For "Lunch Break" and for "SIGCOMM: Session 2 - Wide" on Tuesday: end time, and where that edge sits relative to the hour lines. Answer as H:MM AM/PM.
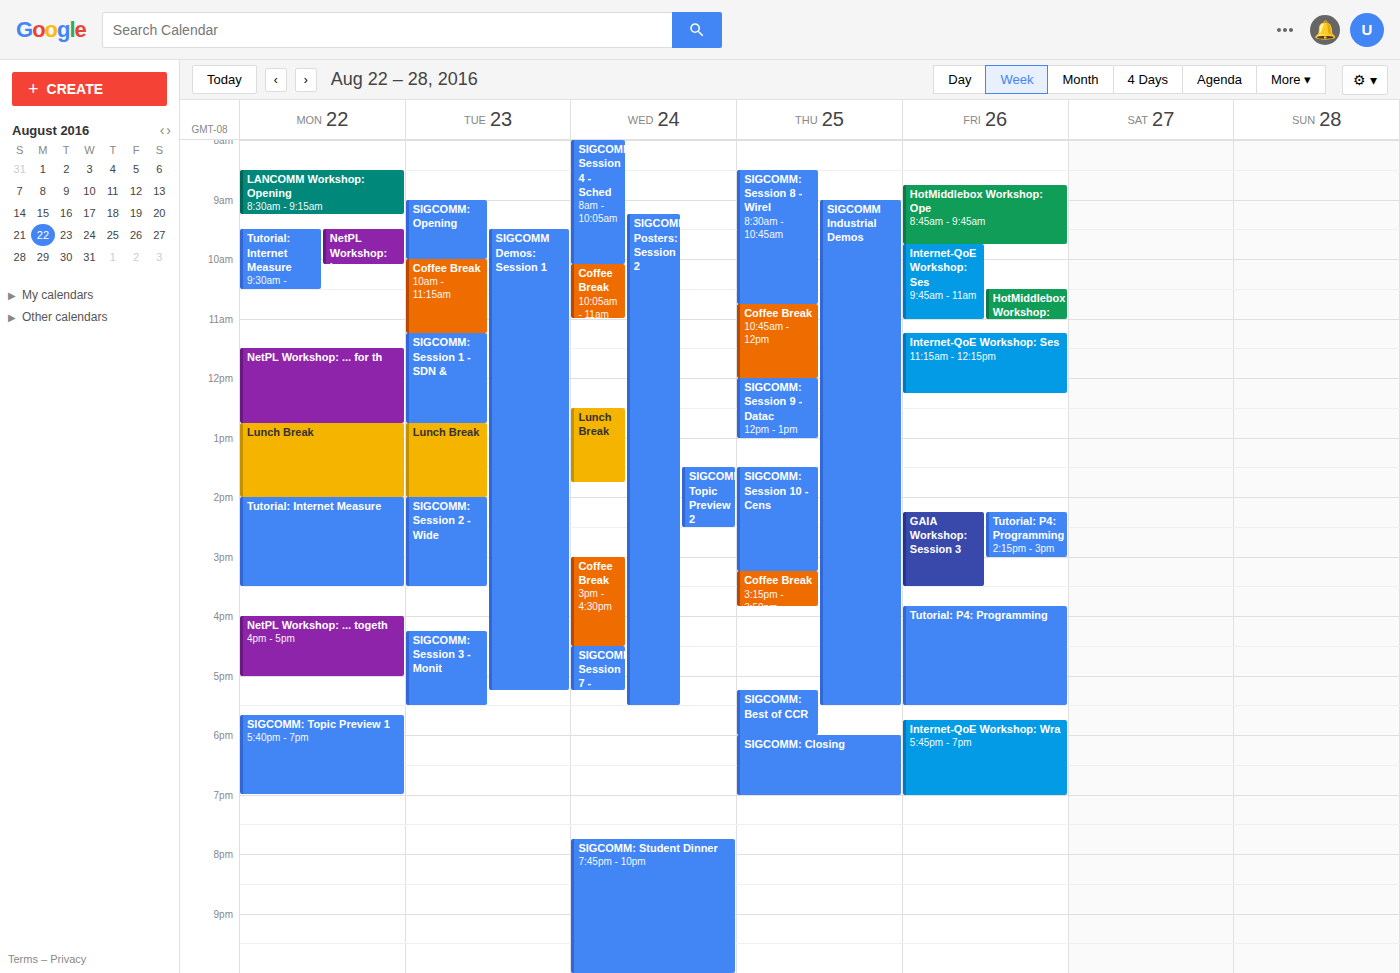
"Lunch Break": 2:00 PM, exactly on the 2 PM line. "SIGCOMM: Session 2 - Wide": 3:30 PM, halfway between the 3 PM and 4 PM lines.